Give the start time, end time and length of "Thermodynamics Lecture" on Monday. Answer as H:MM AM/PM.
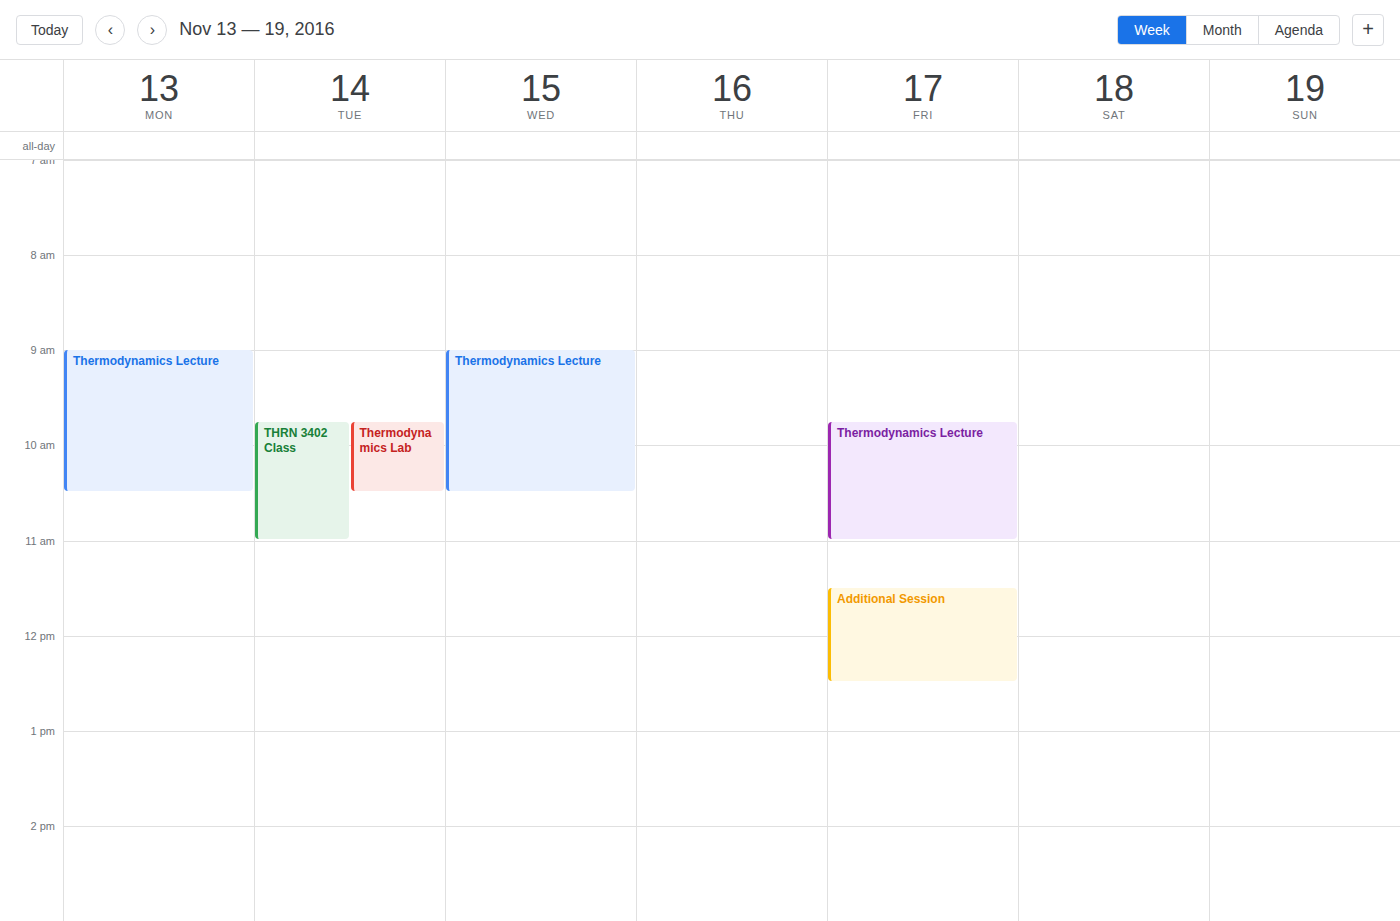
9:00 AM to 10:30 AM, 1 hour 30 minutes